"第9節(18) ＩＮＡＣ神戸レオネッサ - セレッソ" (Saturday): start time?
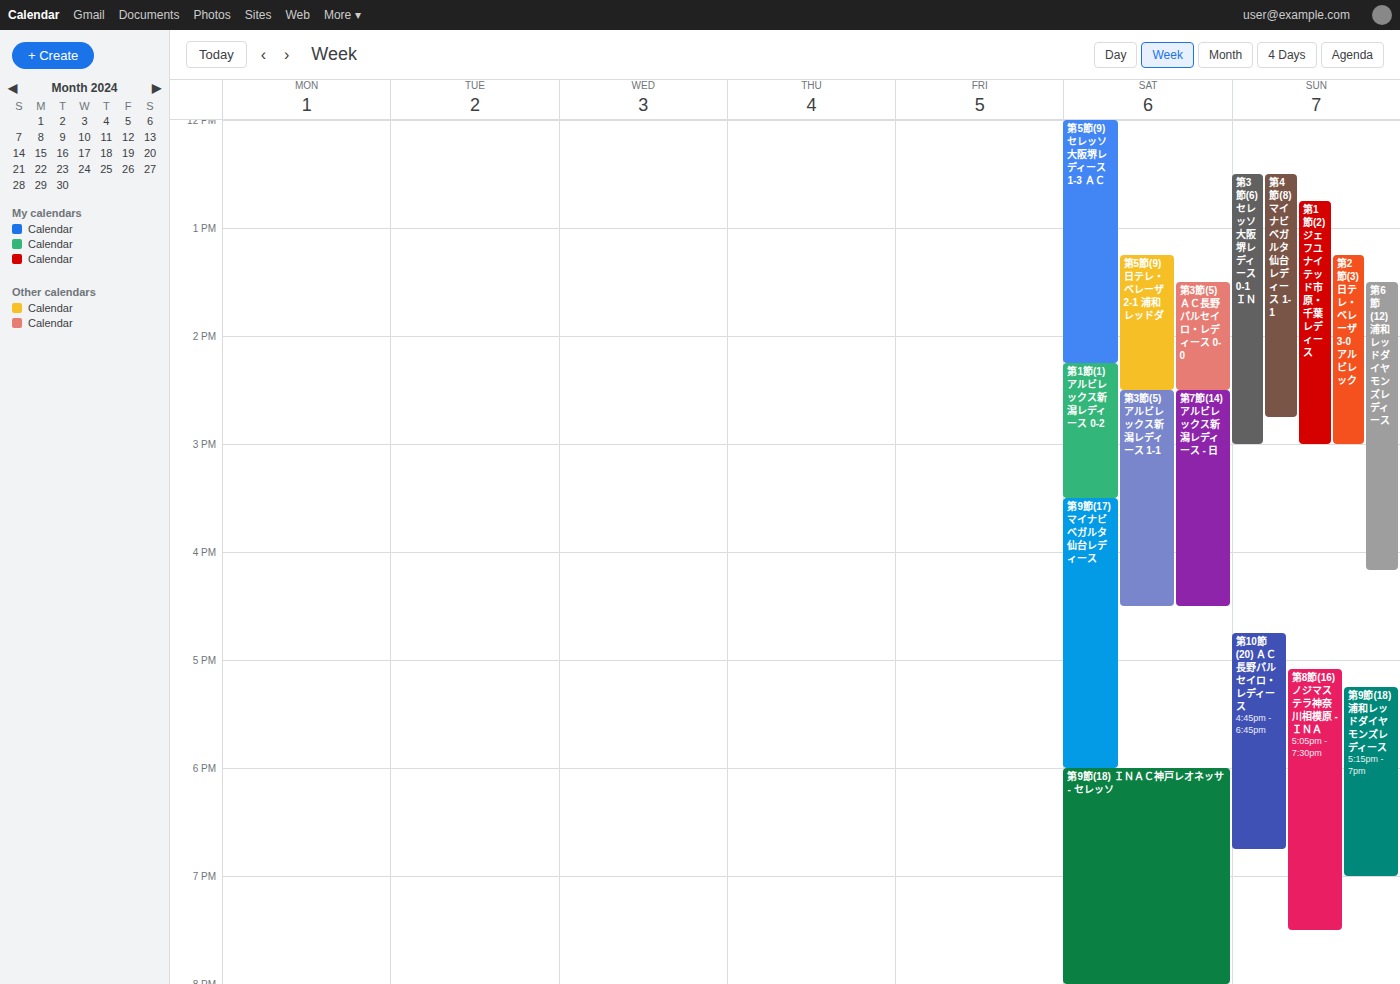
6:00 PM